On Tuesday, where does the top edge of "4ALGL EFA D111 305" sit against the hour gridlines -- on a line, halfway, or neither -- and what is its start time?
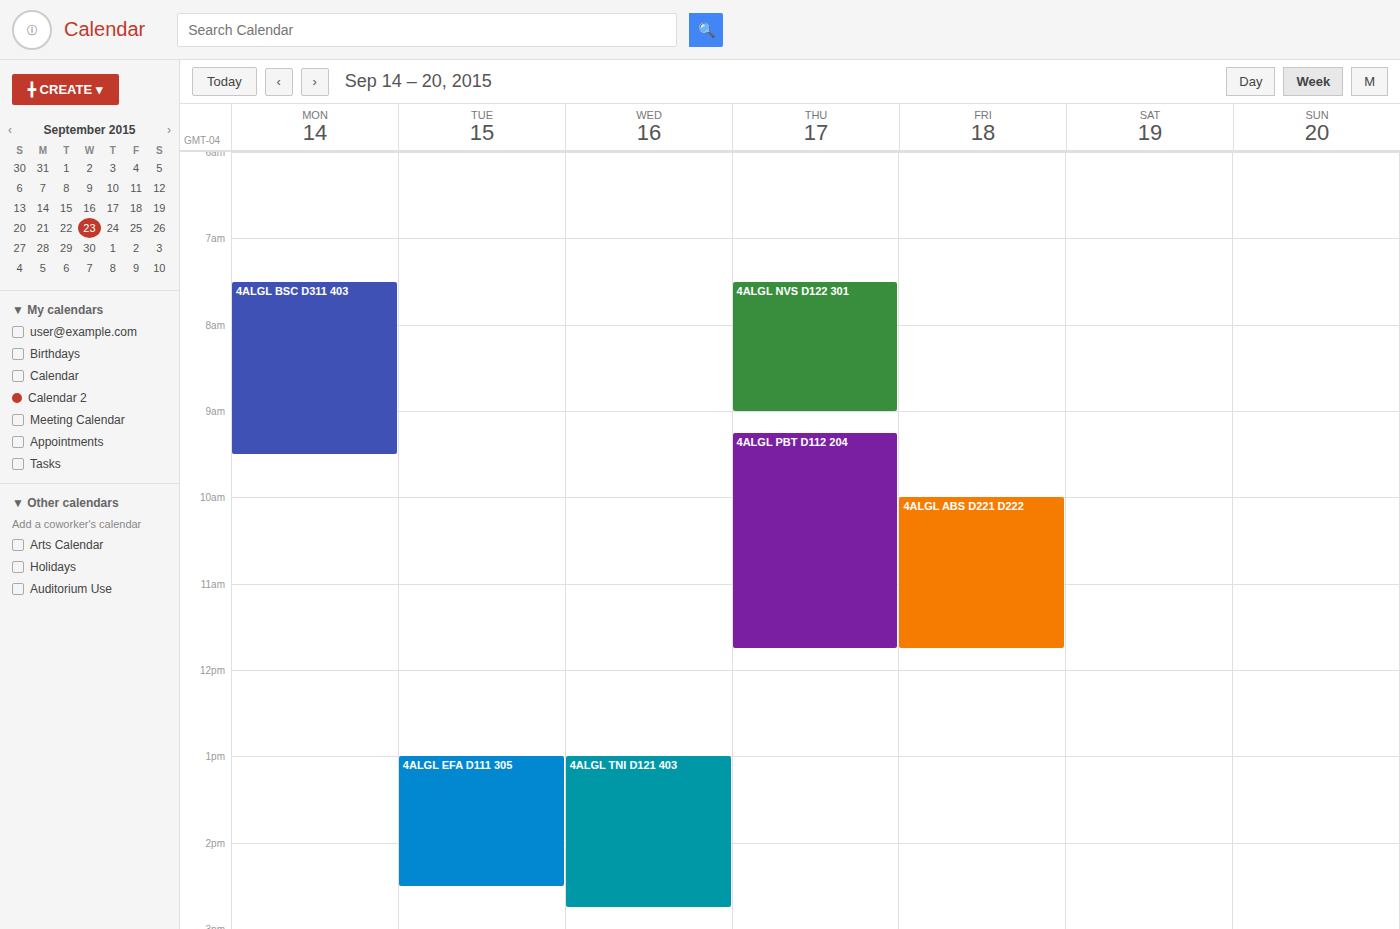
1:00 PM -- exactly on the 1 PM line.